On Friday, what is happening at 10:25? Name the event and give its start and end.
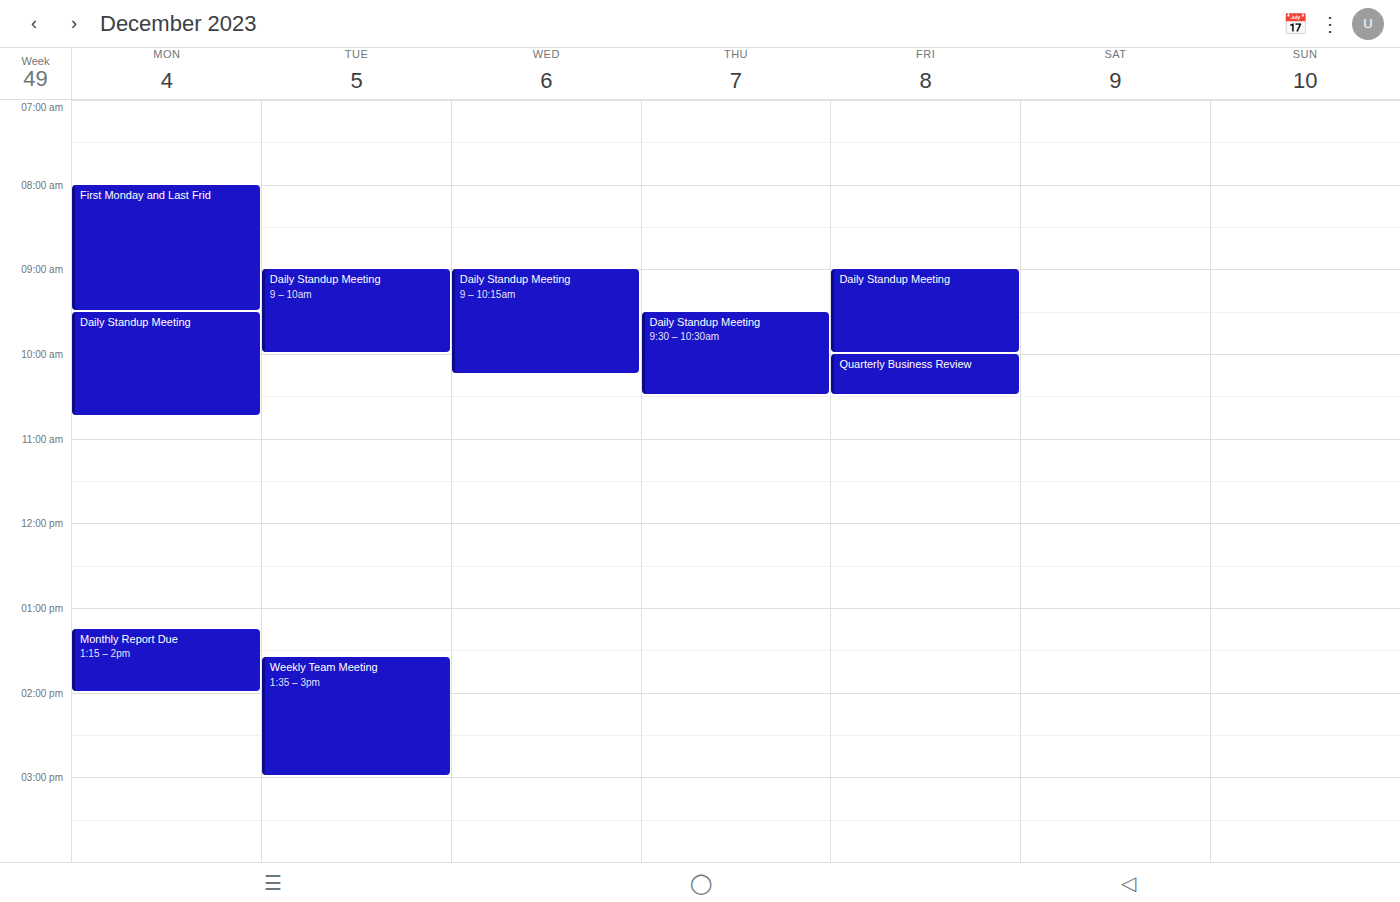
"Quarterly Business Review", 10:00 to 10:30